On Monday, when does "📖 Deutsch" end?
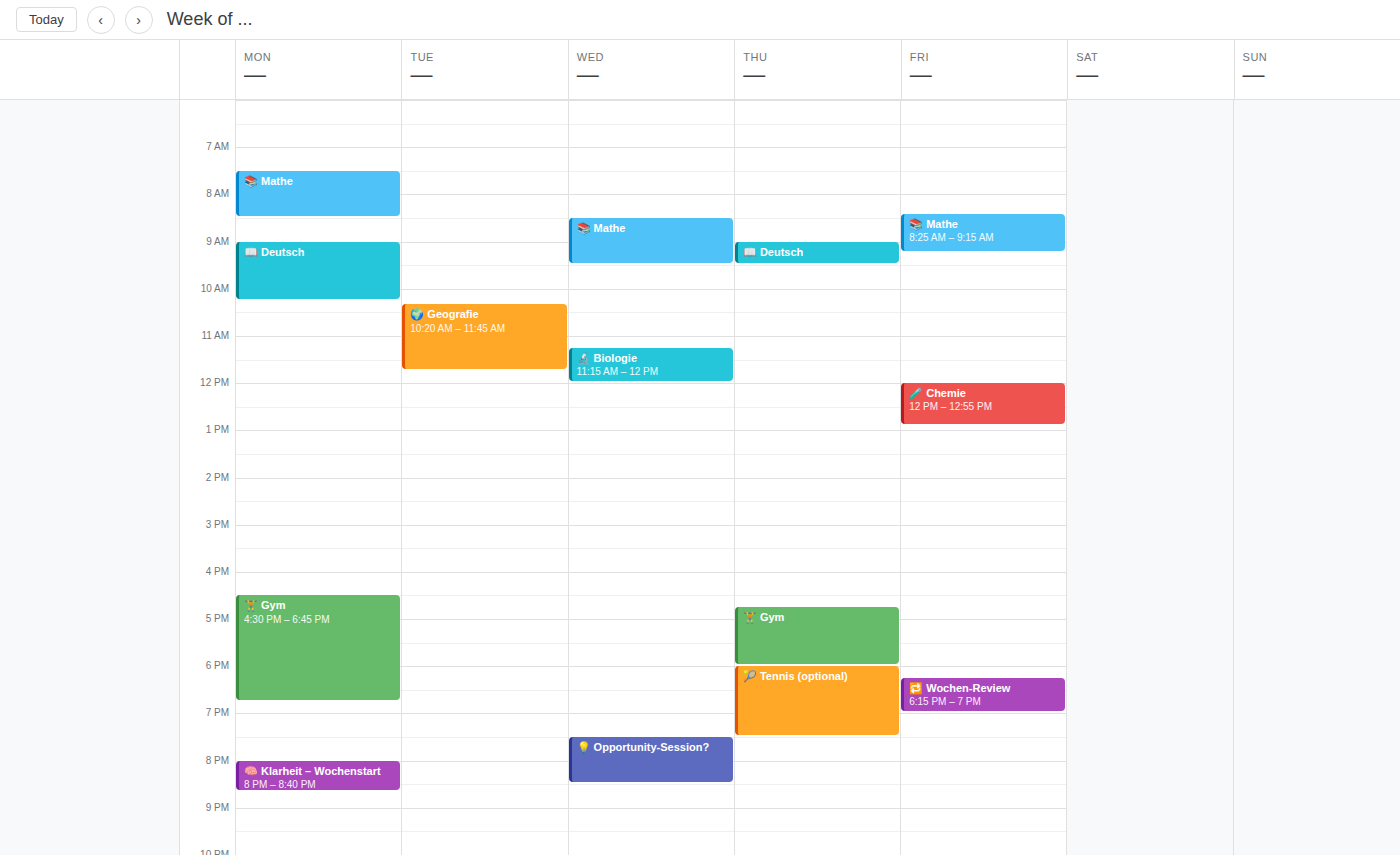
10:15 AM